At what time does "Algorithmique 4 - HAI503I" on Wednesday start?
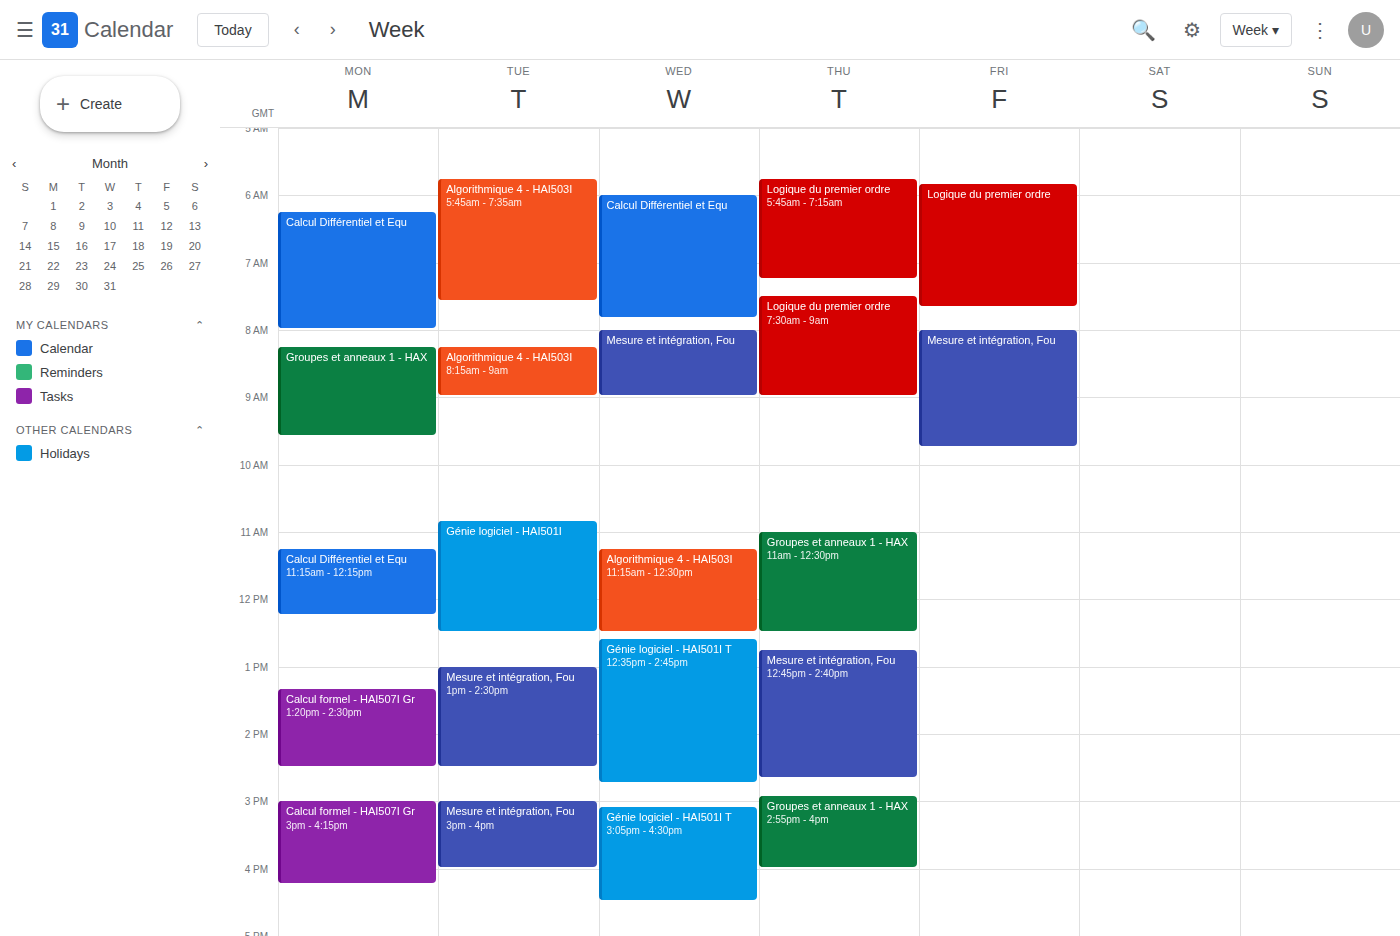
11:15 AM